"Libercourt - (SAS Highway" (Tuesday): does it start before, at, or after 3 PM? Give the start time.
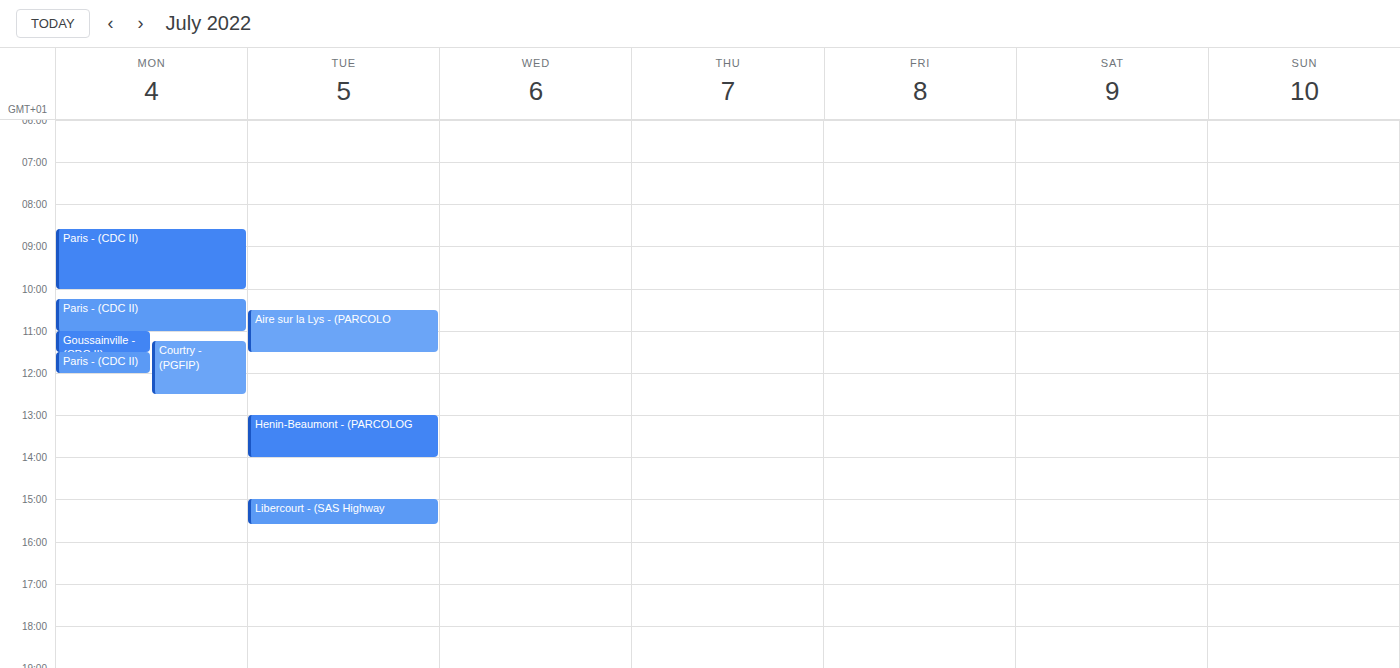
3:00 PM -- exactly at 3 PM, on the 3 PM line.